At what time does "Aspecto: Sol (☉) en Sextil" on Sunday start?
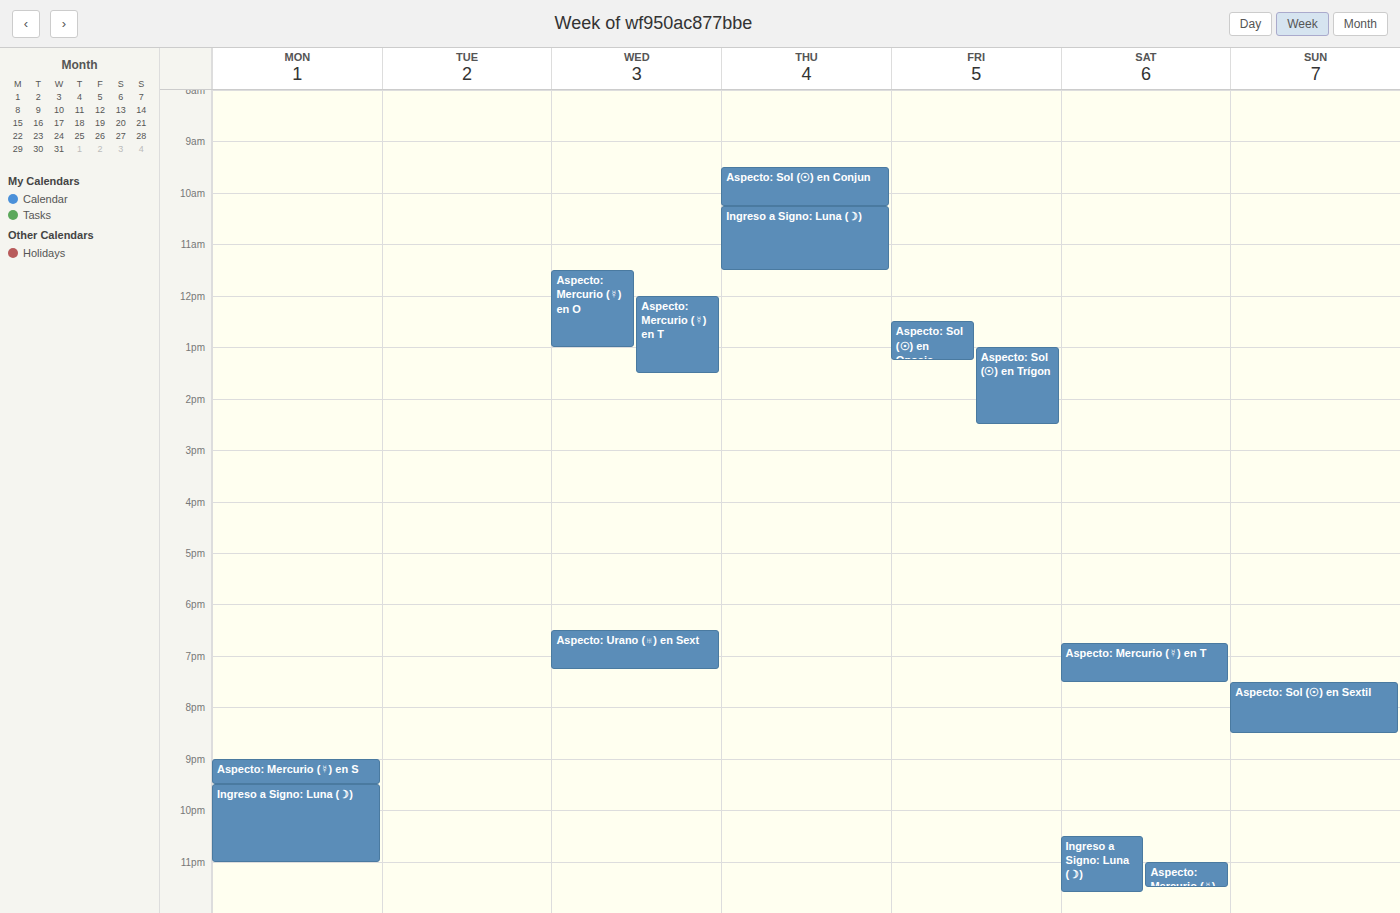
7:30 PM